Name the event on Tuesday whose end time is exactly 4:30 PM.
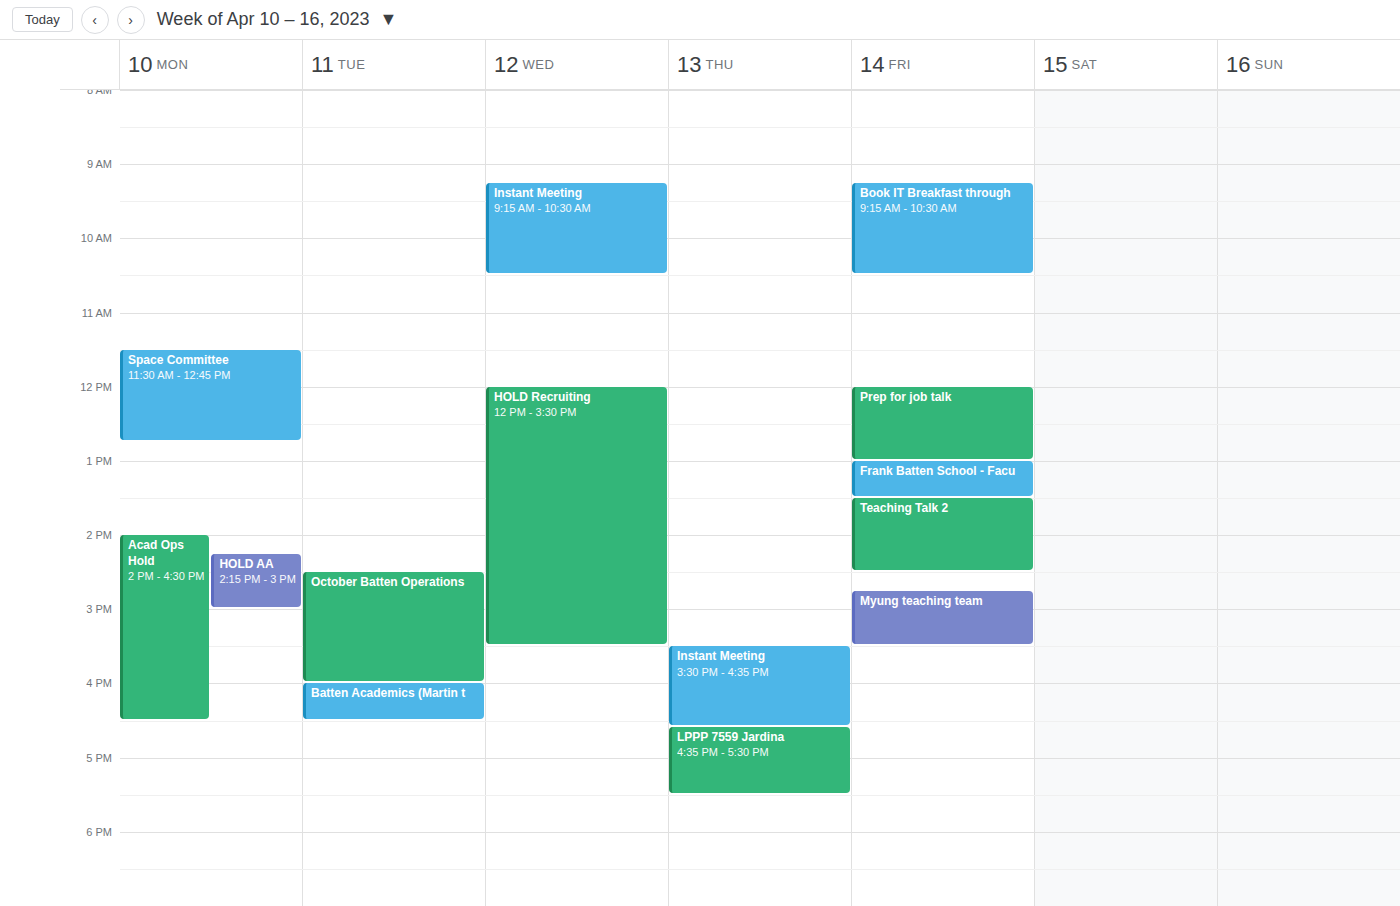
"Batten Academics (Martin t"